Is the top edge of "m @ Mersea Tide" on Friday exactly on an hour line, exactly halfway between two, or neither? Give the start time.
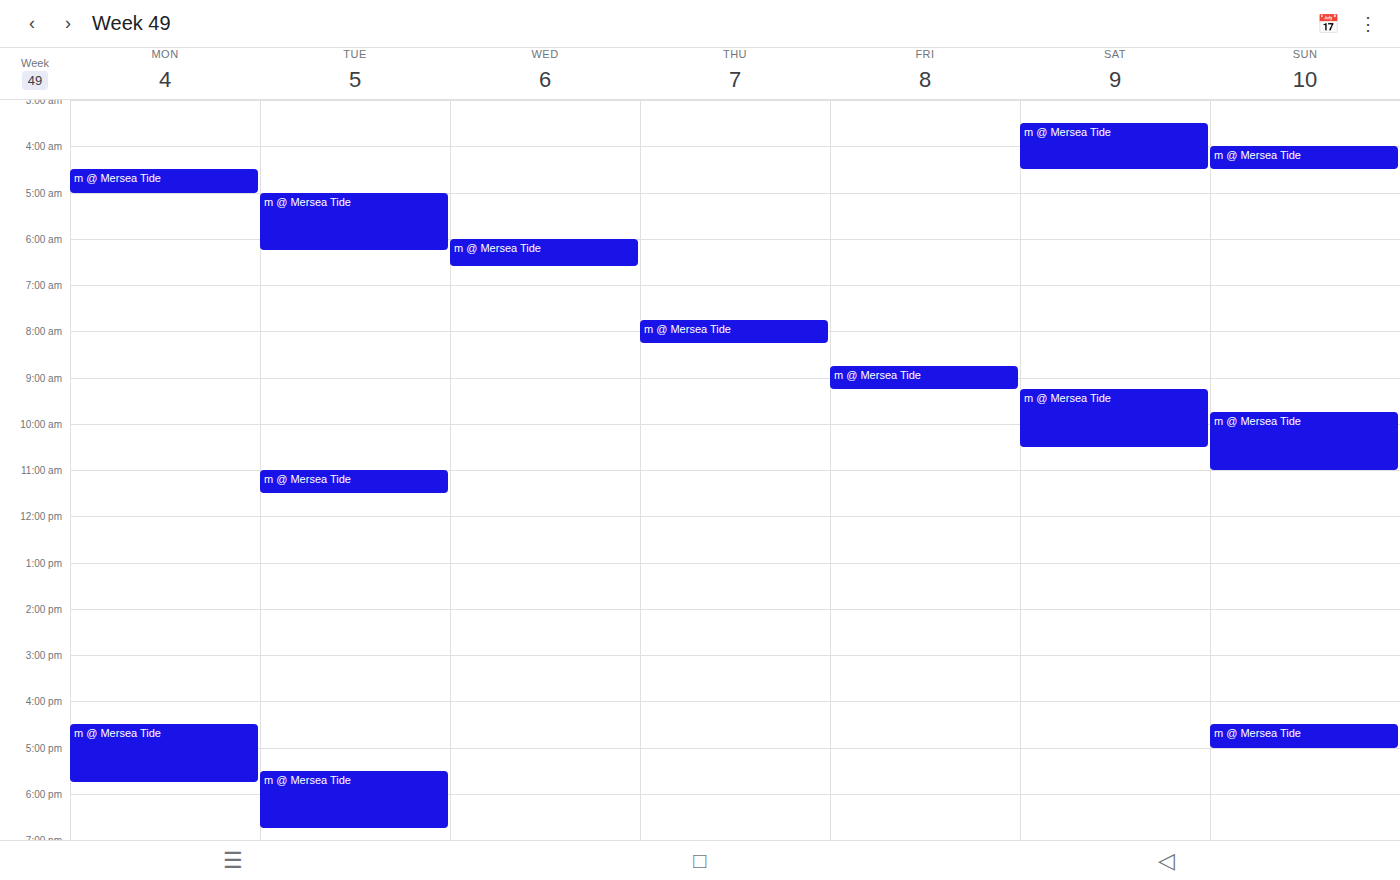
8:45 AM -- neither: three quarters of the way from the 8 AM line to the 9 AM line.